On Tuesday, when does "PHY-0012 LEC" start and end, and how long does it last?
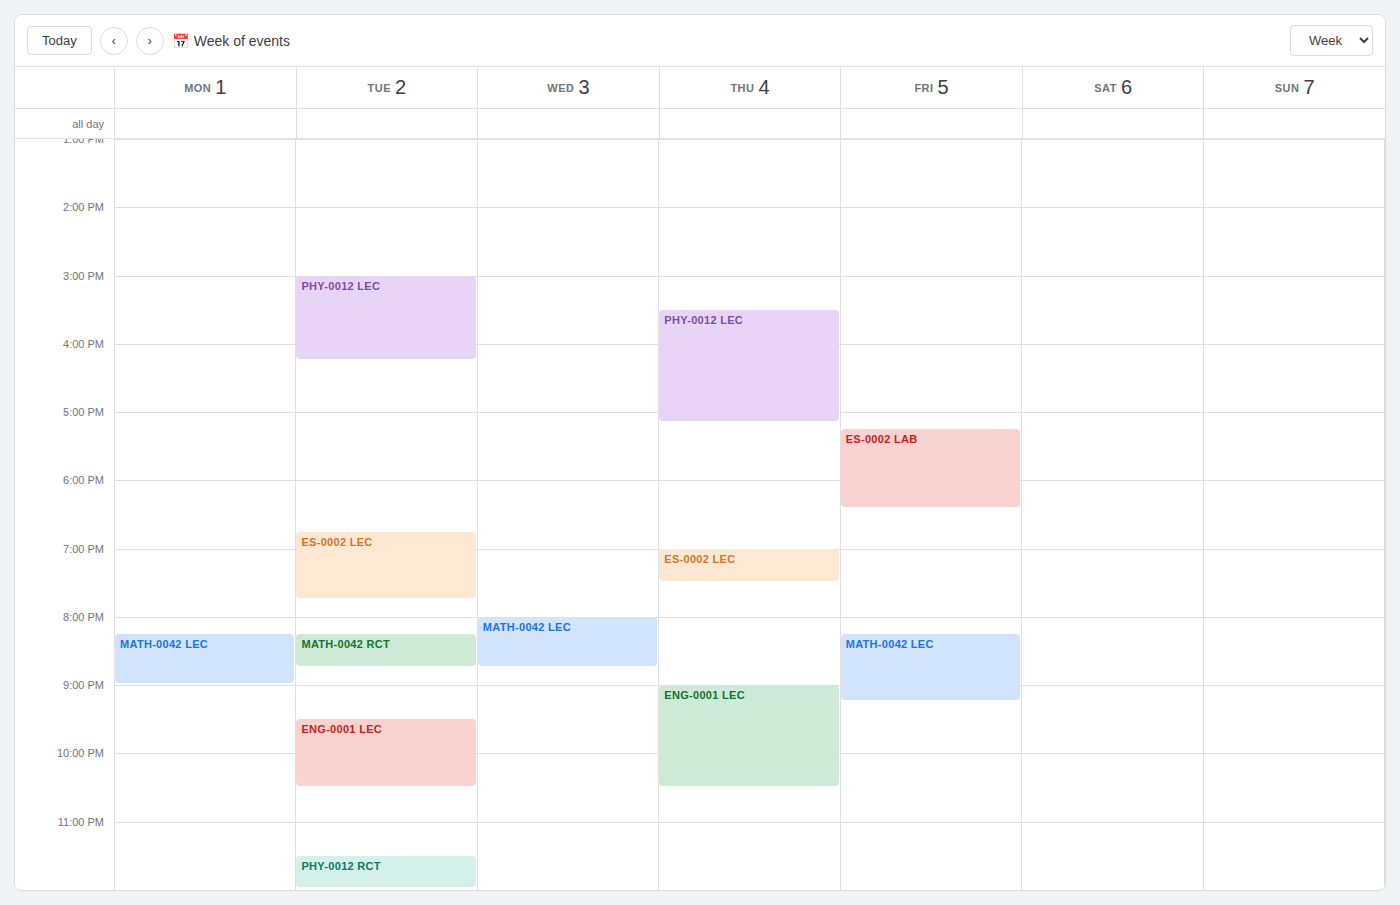
3:00 PM to 4:15 PM, 1 hour 15 minutes